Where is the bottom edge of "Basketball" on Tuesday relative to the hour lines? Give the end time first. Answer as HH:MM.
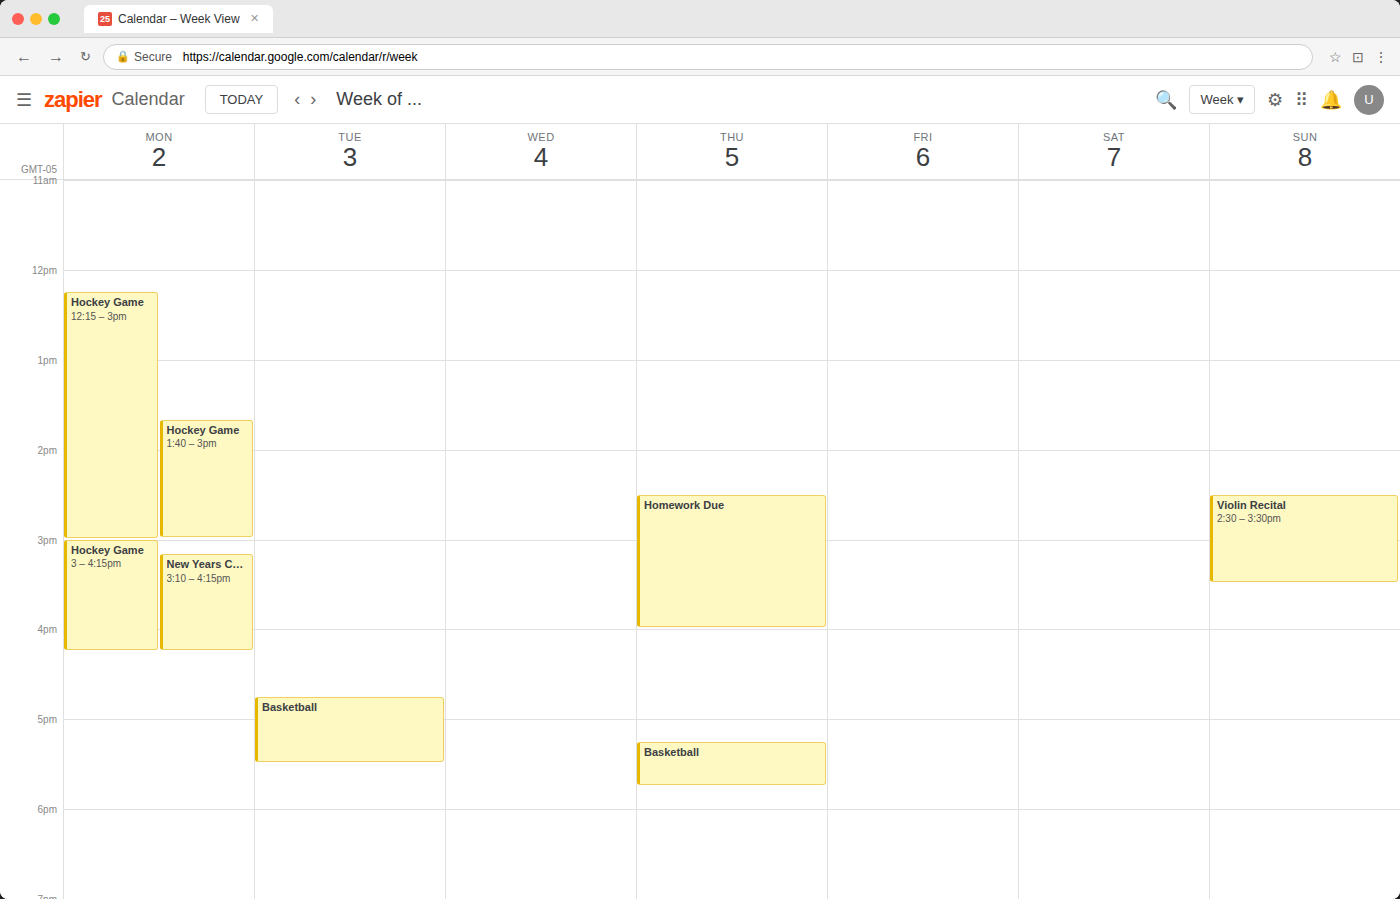
17:30 -- halfway between the 17:00 and 18:00 lines.